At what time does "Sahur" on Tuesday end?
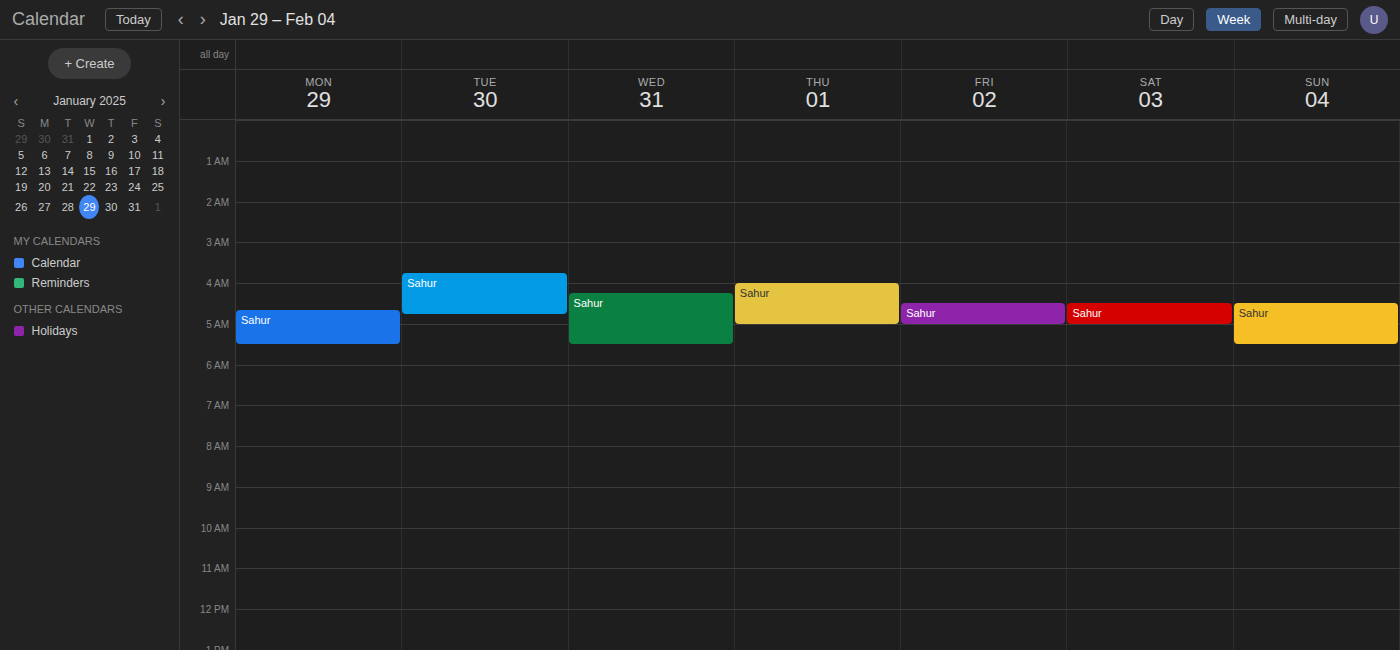
4:45 AM